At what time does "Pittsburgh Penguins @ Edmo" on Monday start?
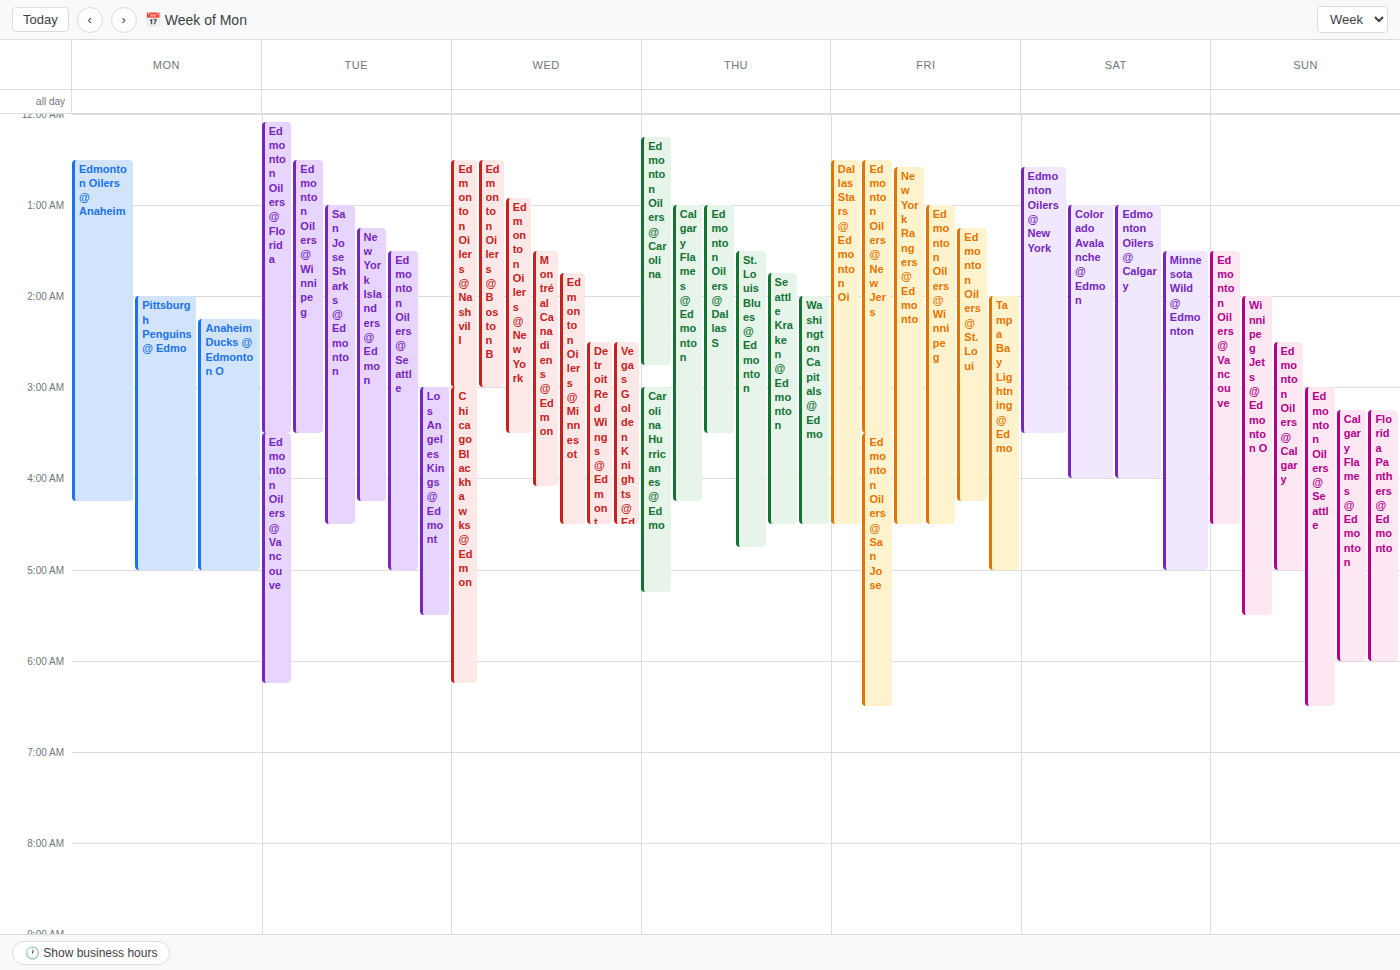
2:00 AM